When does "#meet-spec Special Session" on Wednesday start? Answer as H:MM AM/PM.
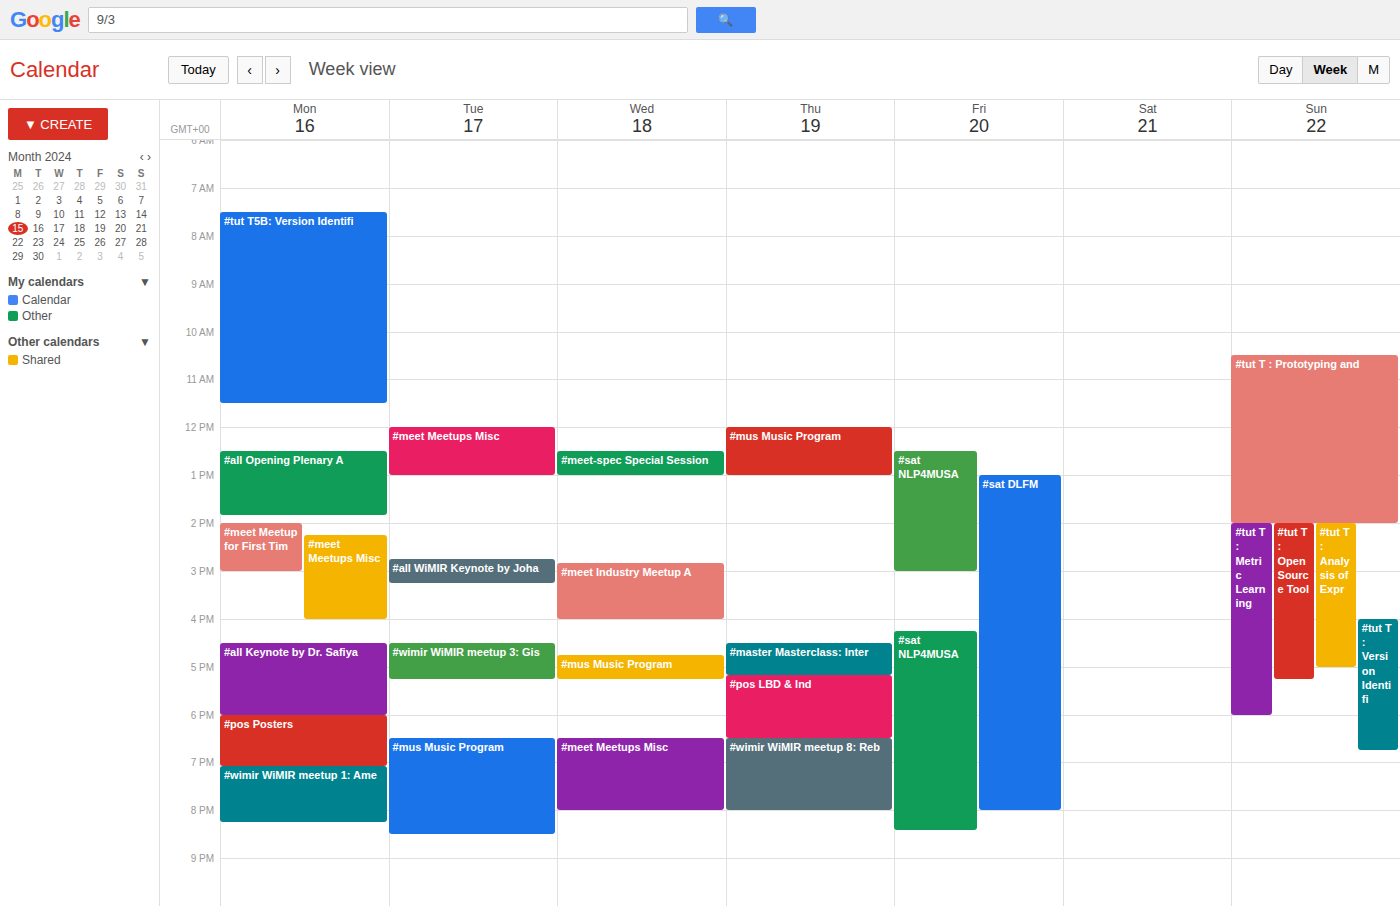
12:30 PM